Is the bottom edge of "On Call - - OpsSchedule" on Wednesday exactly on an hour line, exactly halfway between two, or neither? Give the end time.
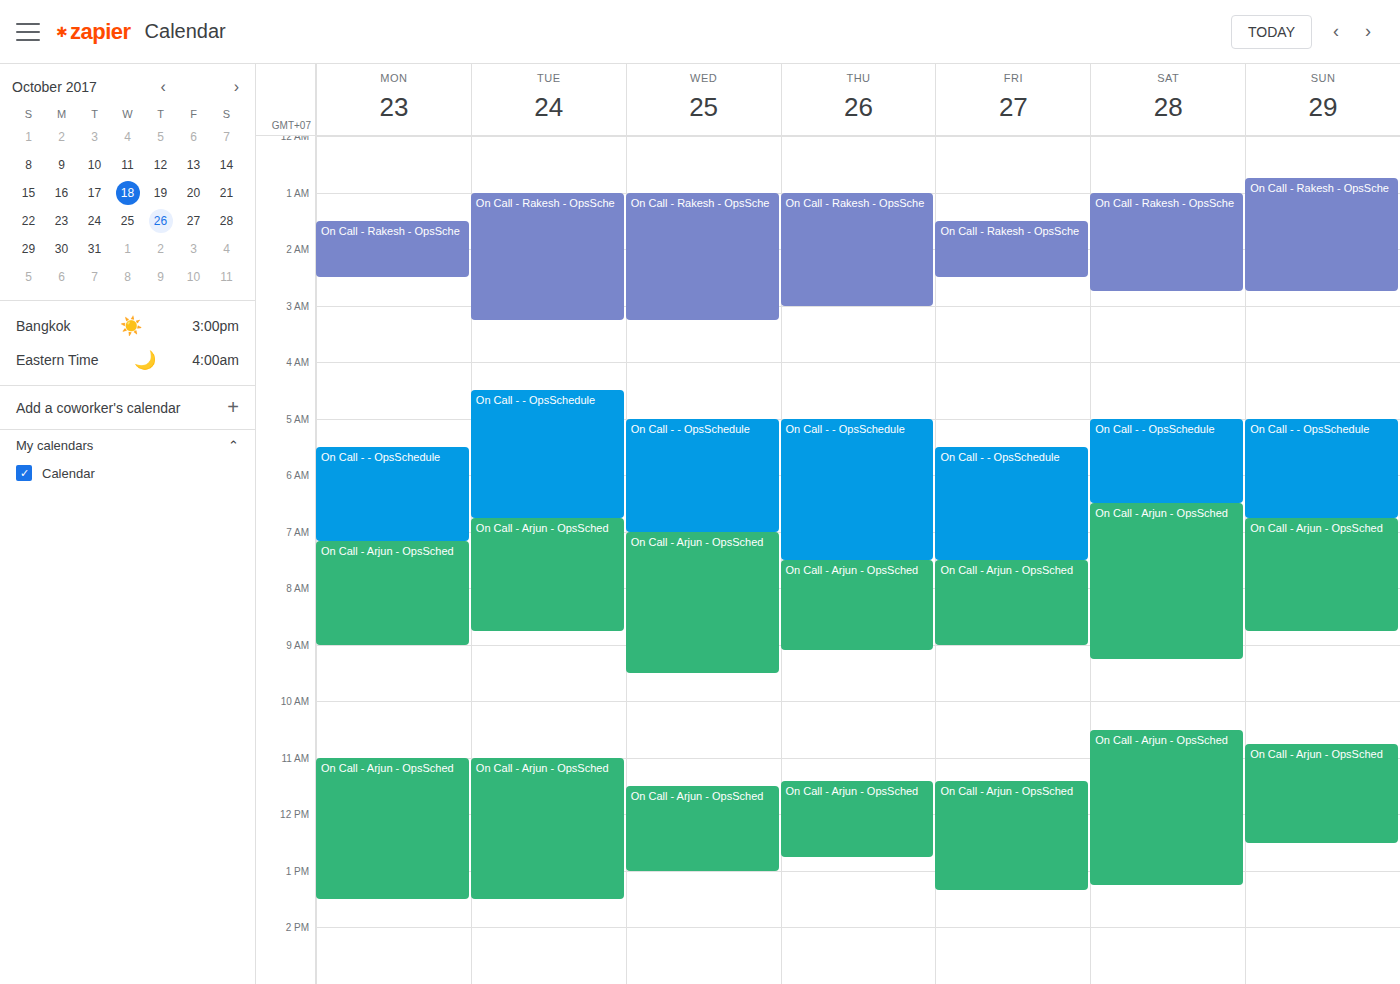
7:00 AM -- exactly on the 7 AM line.